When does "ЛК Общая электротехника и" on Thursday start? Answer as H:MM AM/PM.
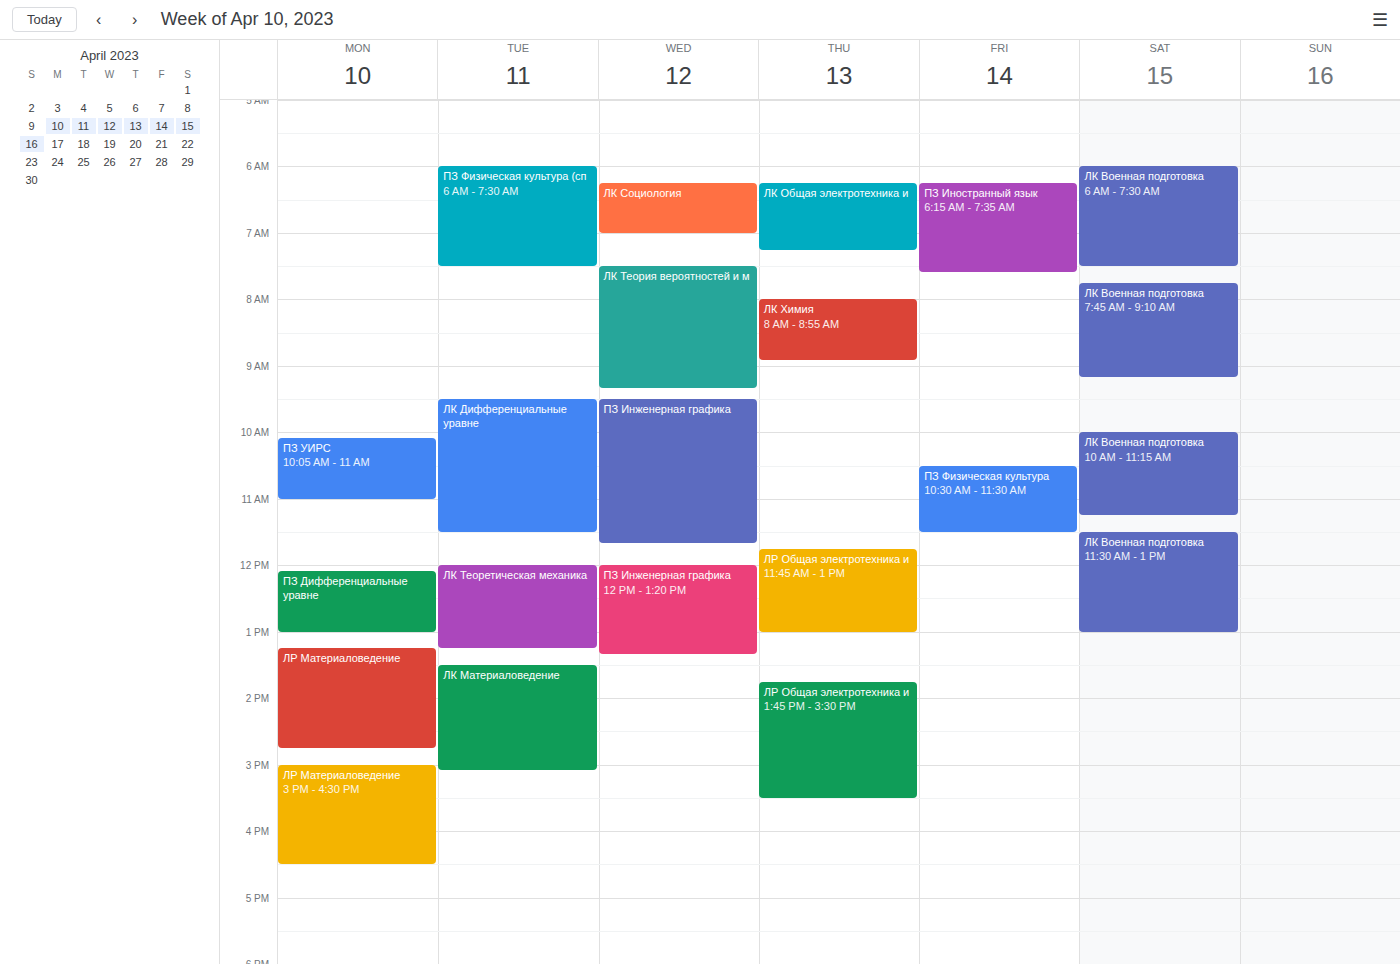
6:15 AM